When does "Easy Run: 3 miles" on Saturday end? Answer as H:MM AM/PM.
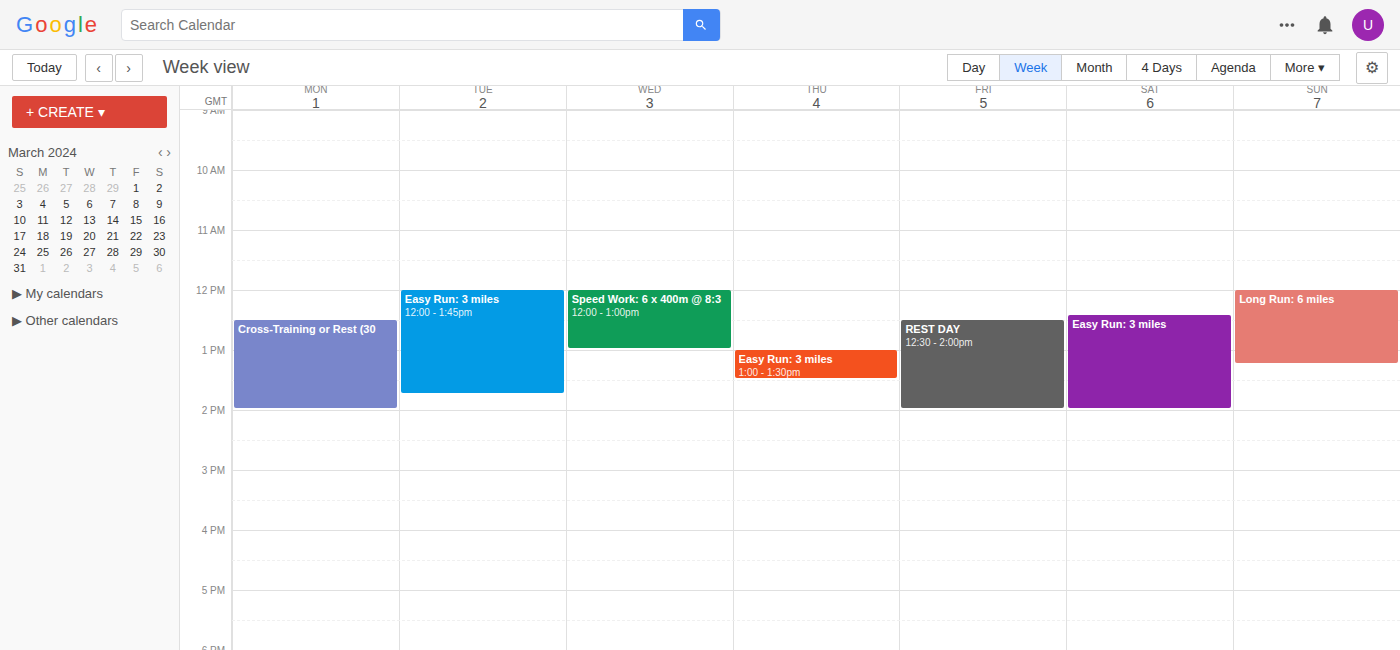
2:00 PM